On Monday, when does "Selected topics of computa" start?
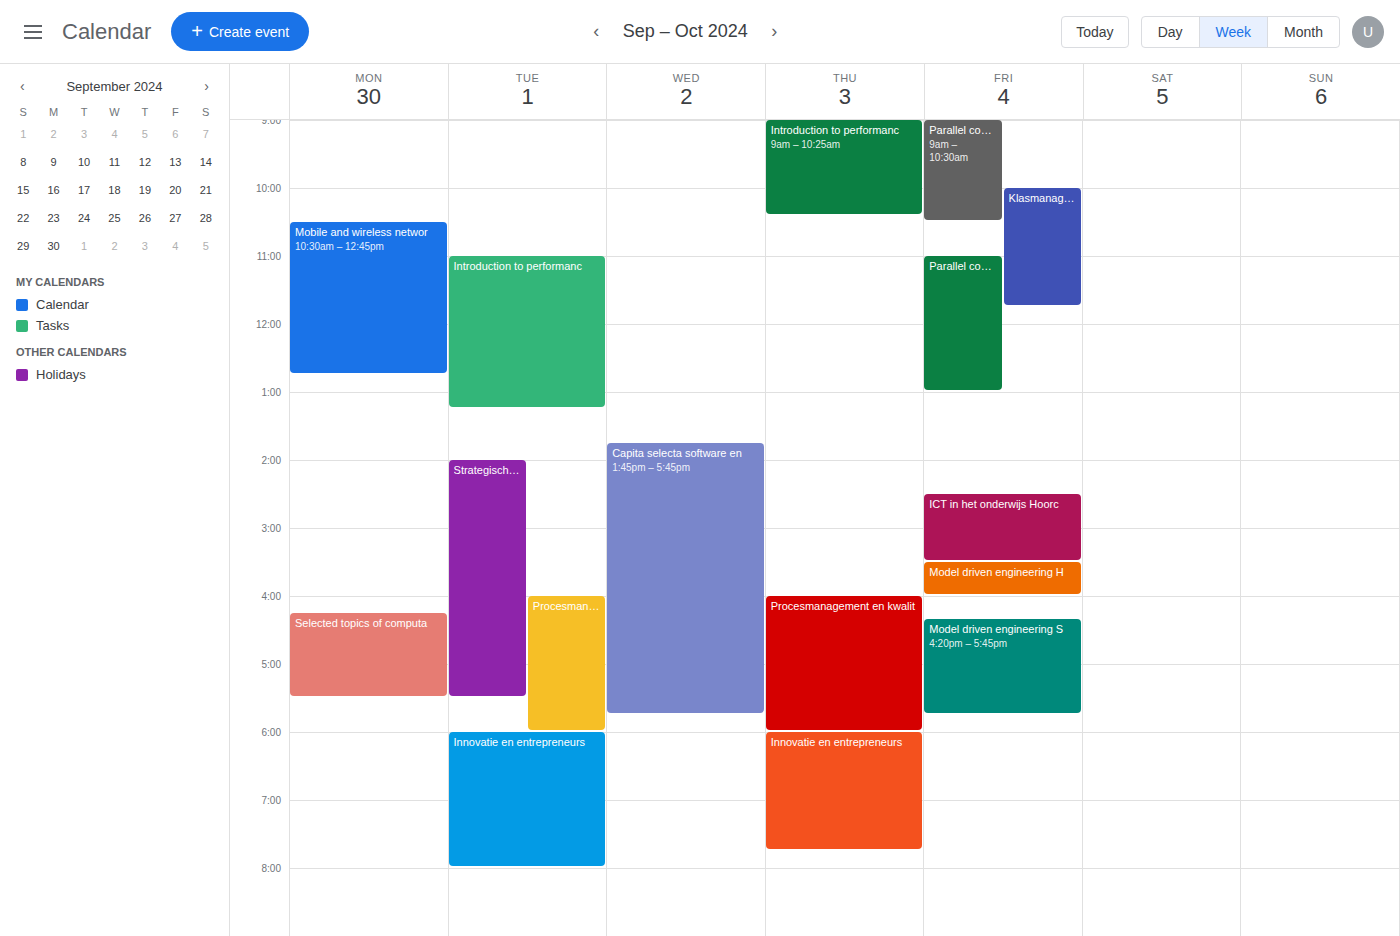
4:15 PM